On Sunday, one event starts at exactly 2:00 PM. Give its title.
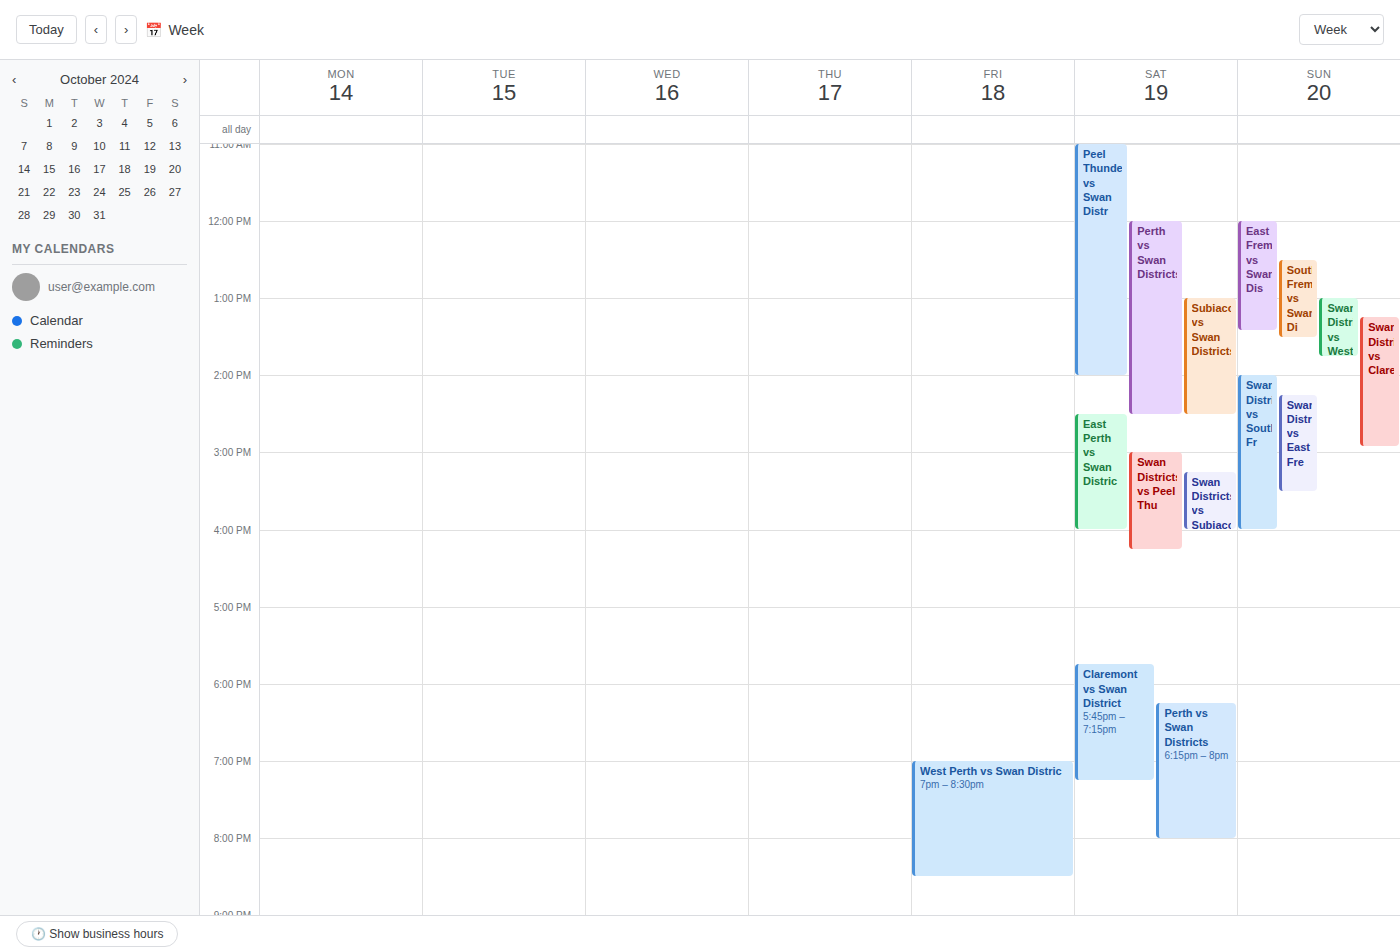
"Swan Districts vs South Fr"